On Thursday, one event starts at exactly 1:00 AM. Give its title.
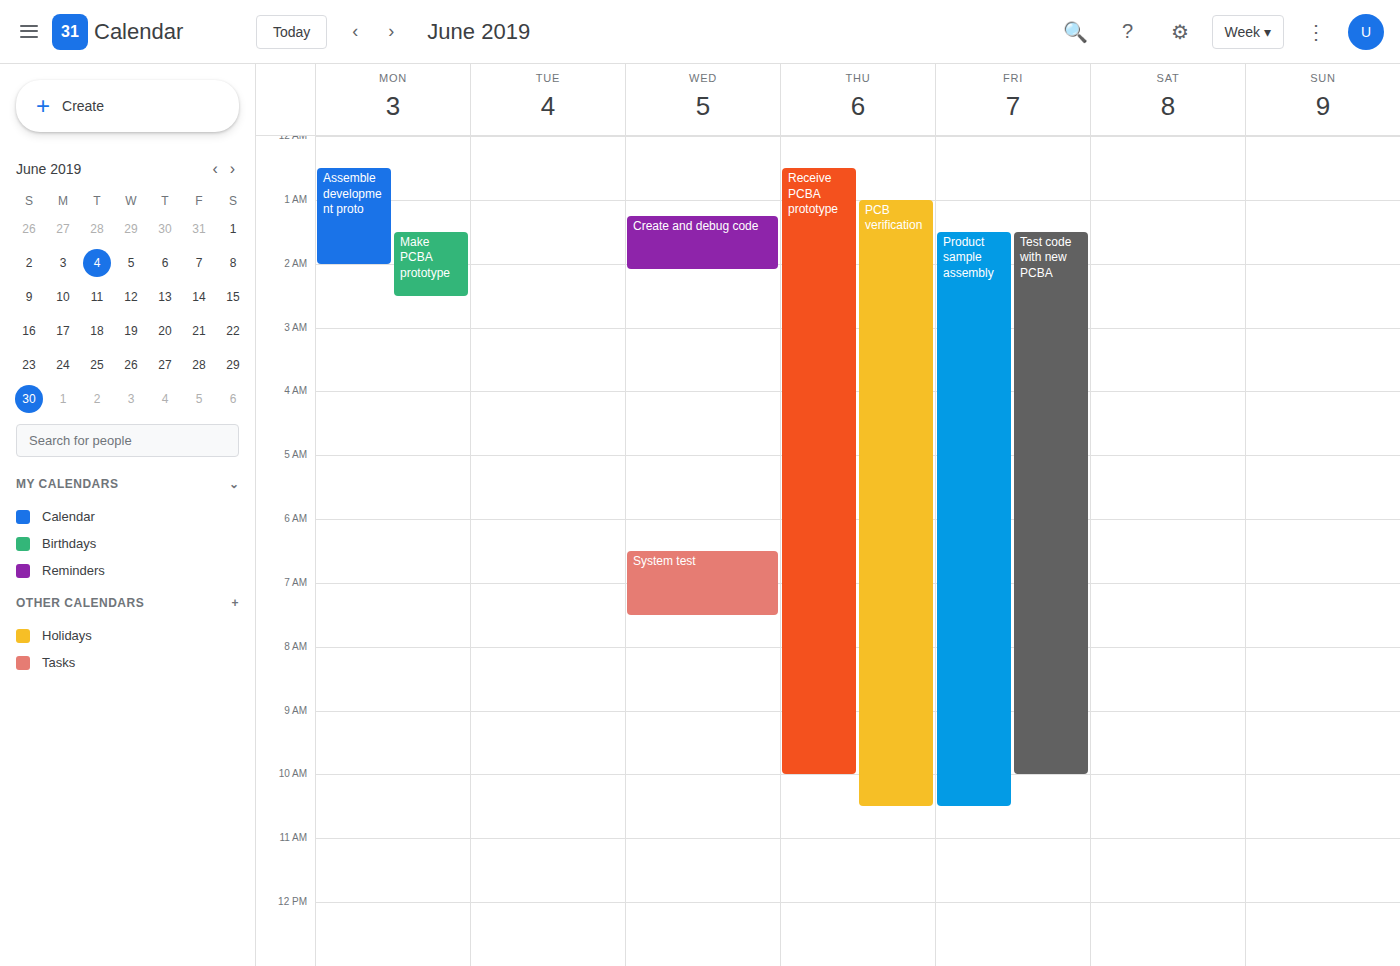
"PCB verification"